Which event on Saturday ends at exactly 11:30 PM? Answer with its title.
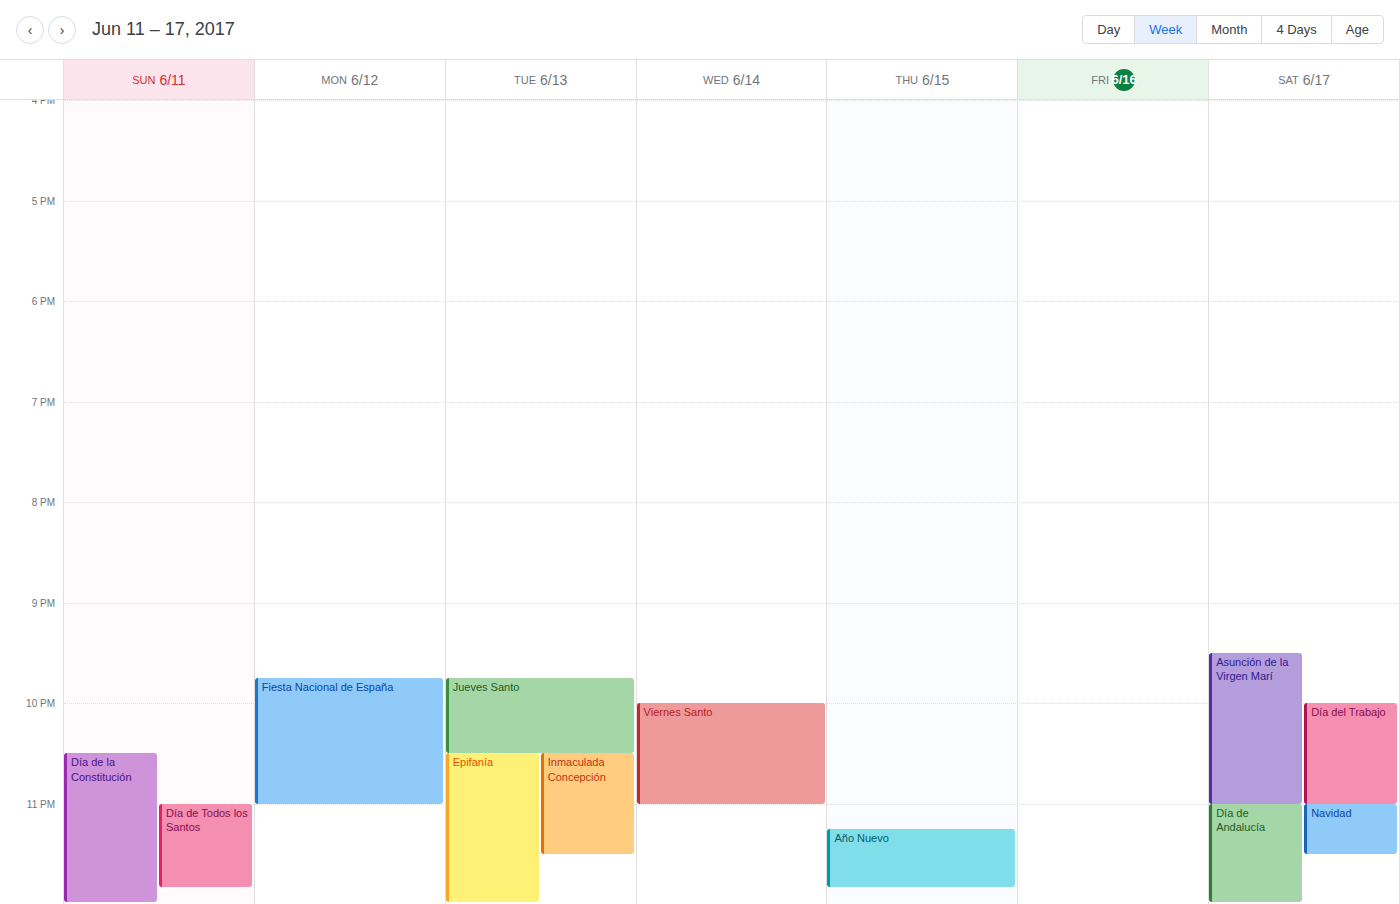
"Navidad"